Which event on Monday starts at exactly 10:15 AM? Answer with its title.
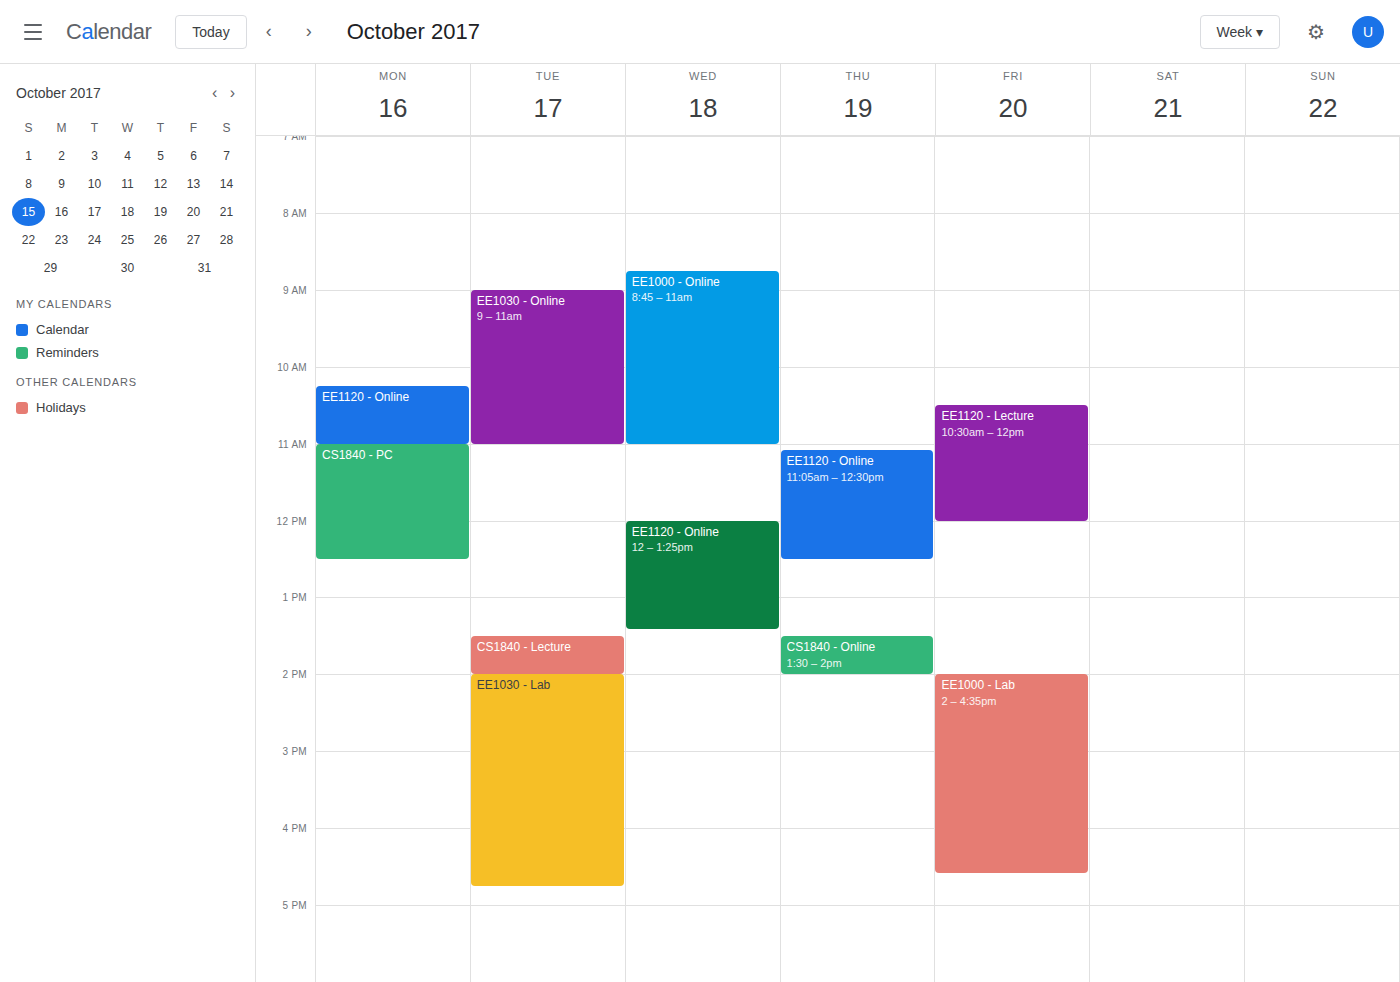
"EE1120 - Online"